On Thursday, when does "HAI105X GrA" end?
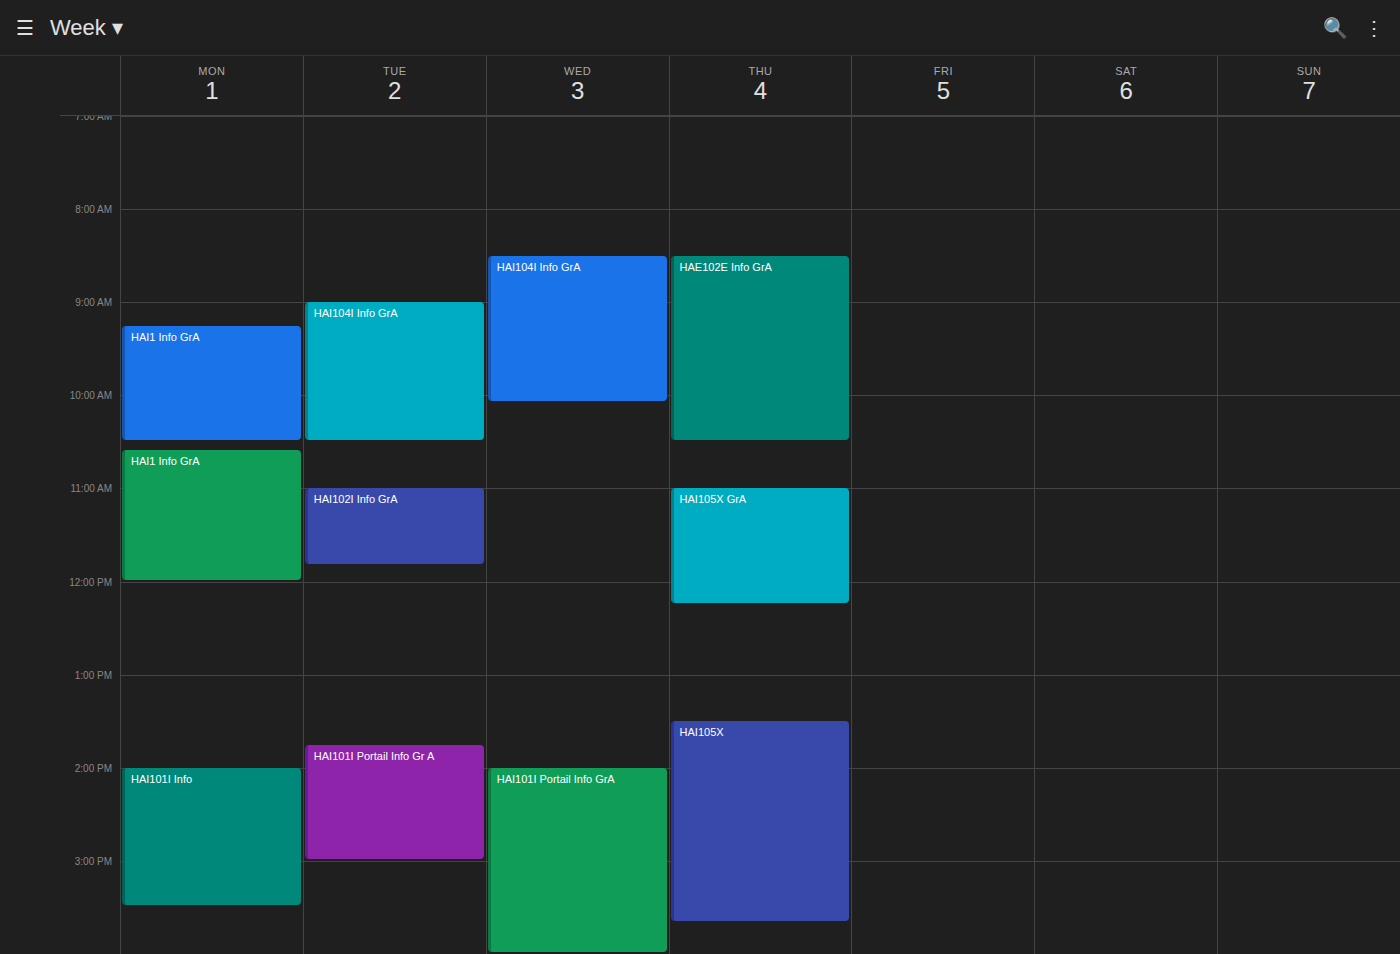
12:15 PM